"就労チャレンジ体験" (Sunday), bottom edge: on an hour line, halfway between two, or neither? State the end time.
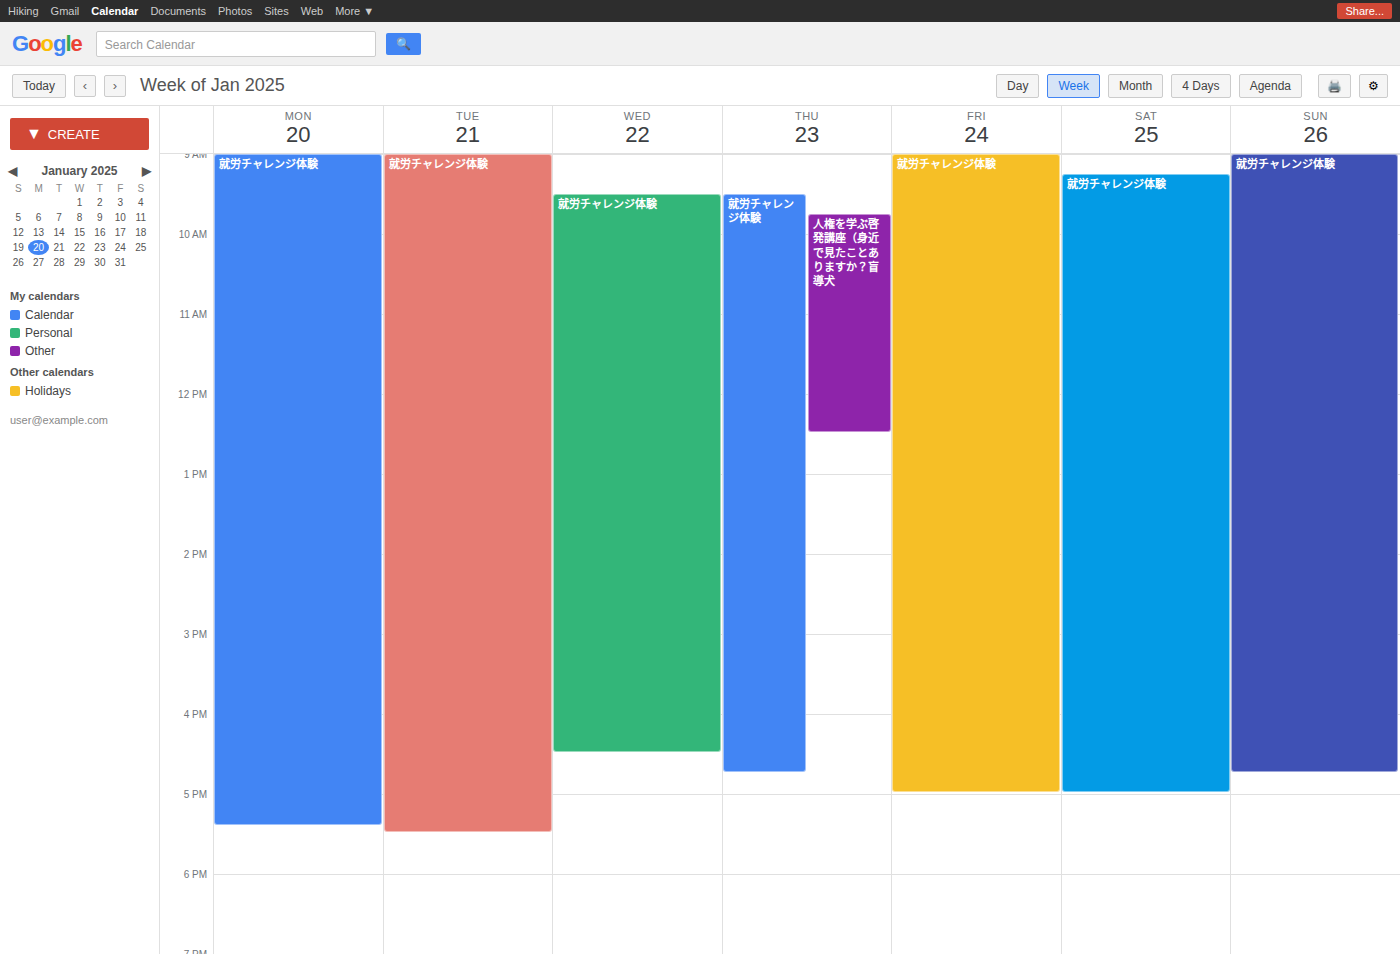
4:45 PM -- neither: three quarters of the way from the 4 PM line to the 5 PM line.